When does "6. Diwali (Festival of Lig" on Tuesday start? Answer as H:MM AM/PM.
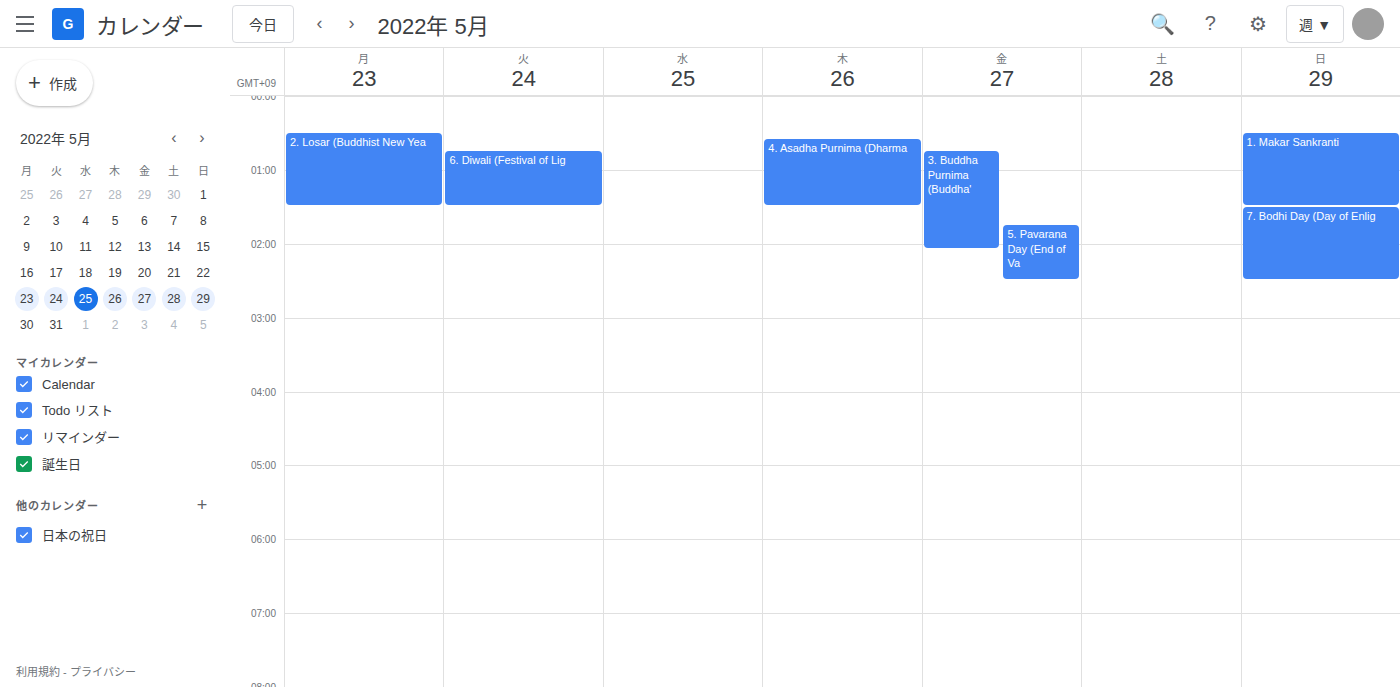
12:45 AM